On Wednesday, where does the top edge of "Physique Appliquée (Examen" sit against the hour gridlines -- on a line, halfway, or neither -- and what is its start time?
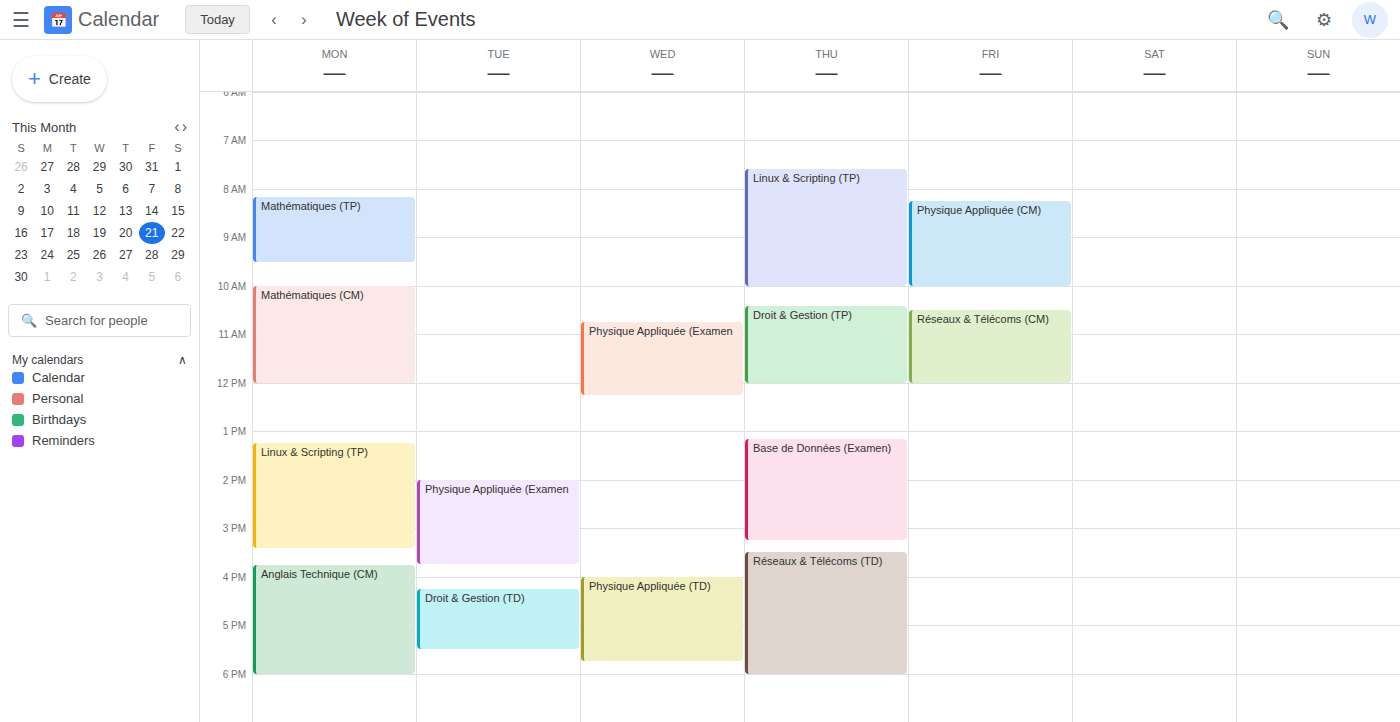
10:45 AM -- neither: three quarters of the way from the 10 AM line to the 11 AM line.